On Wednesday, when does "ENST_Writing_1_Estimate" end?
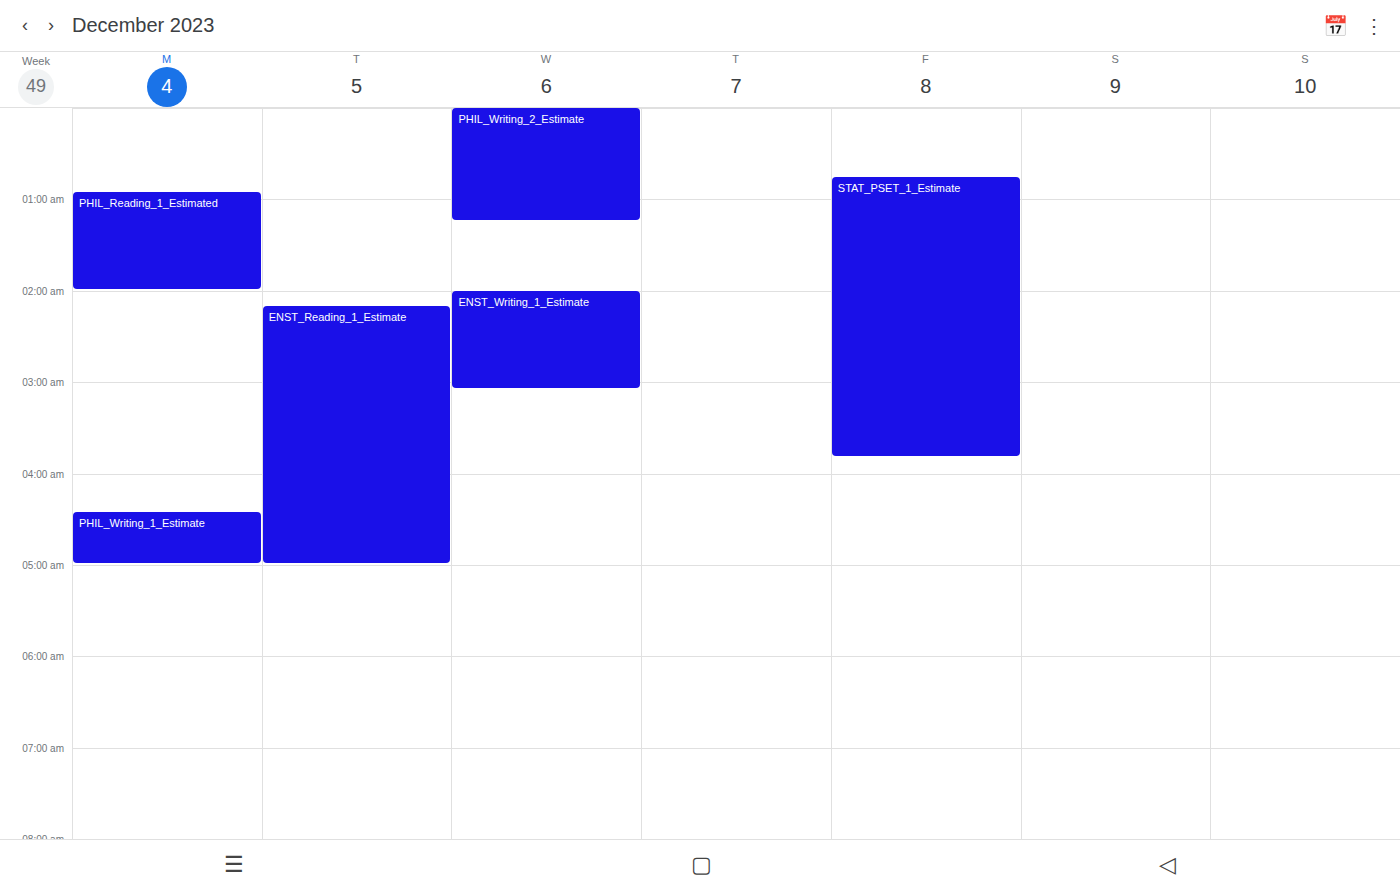
3:05 AM